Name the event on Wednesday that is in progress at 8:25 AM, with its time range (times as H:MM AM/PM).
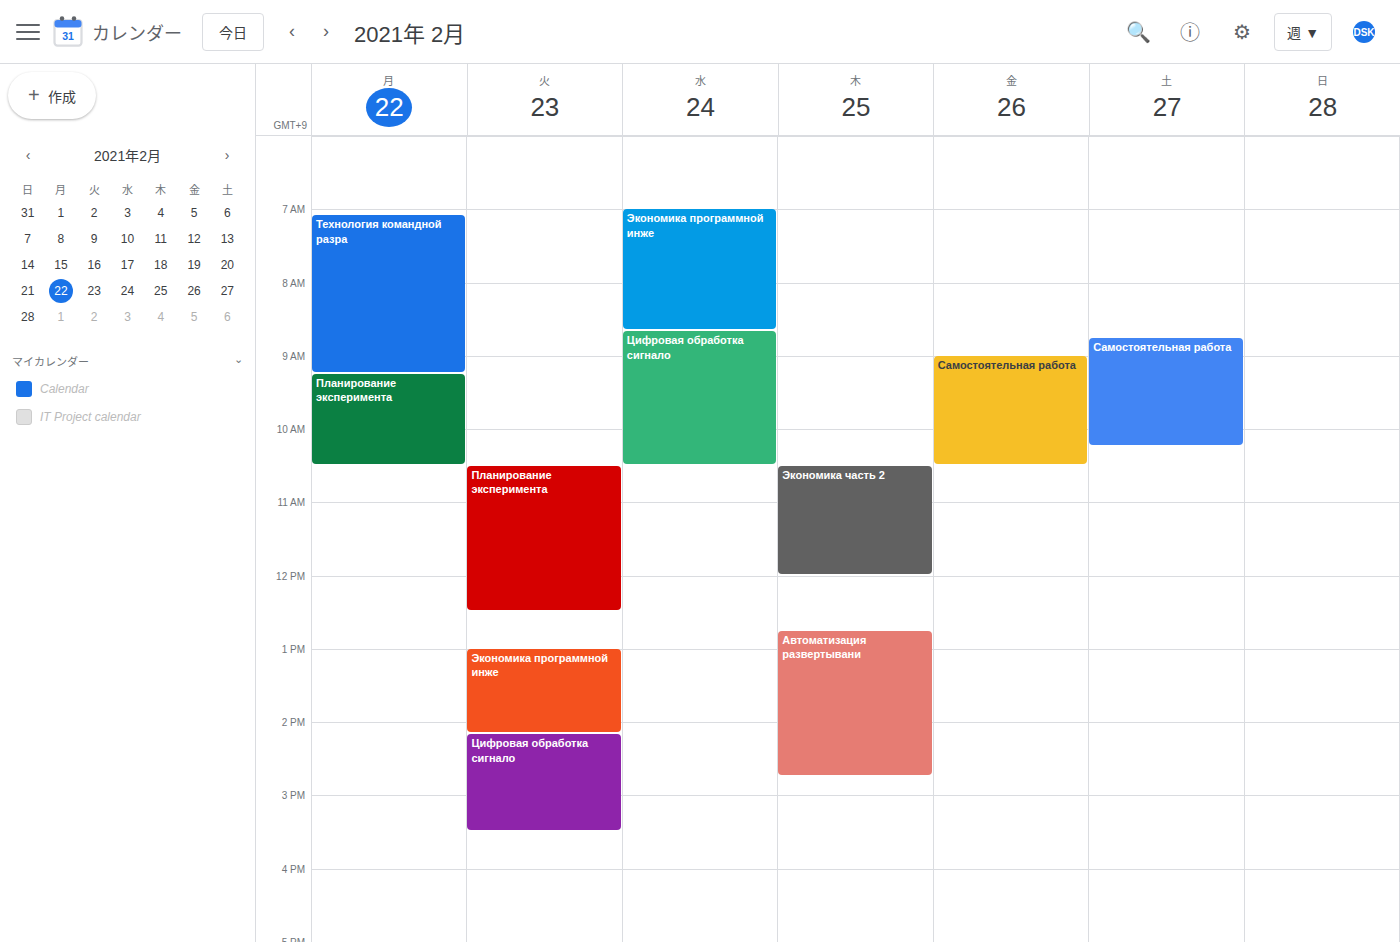
"Экономика программной инже", 7:00 AM to 8:40 AM